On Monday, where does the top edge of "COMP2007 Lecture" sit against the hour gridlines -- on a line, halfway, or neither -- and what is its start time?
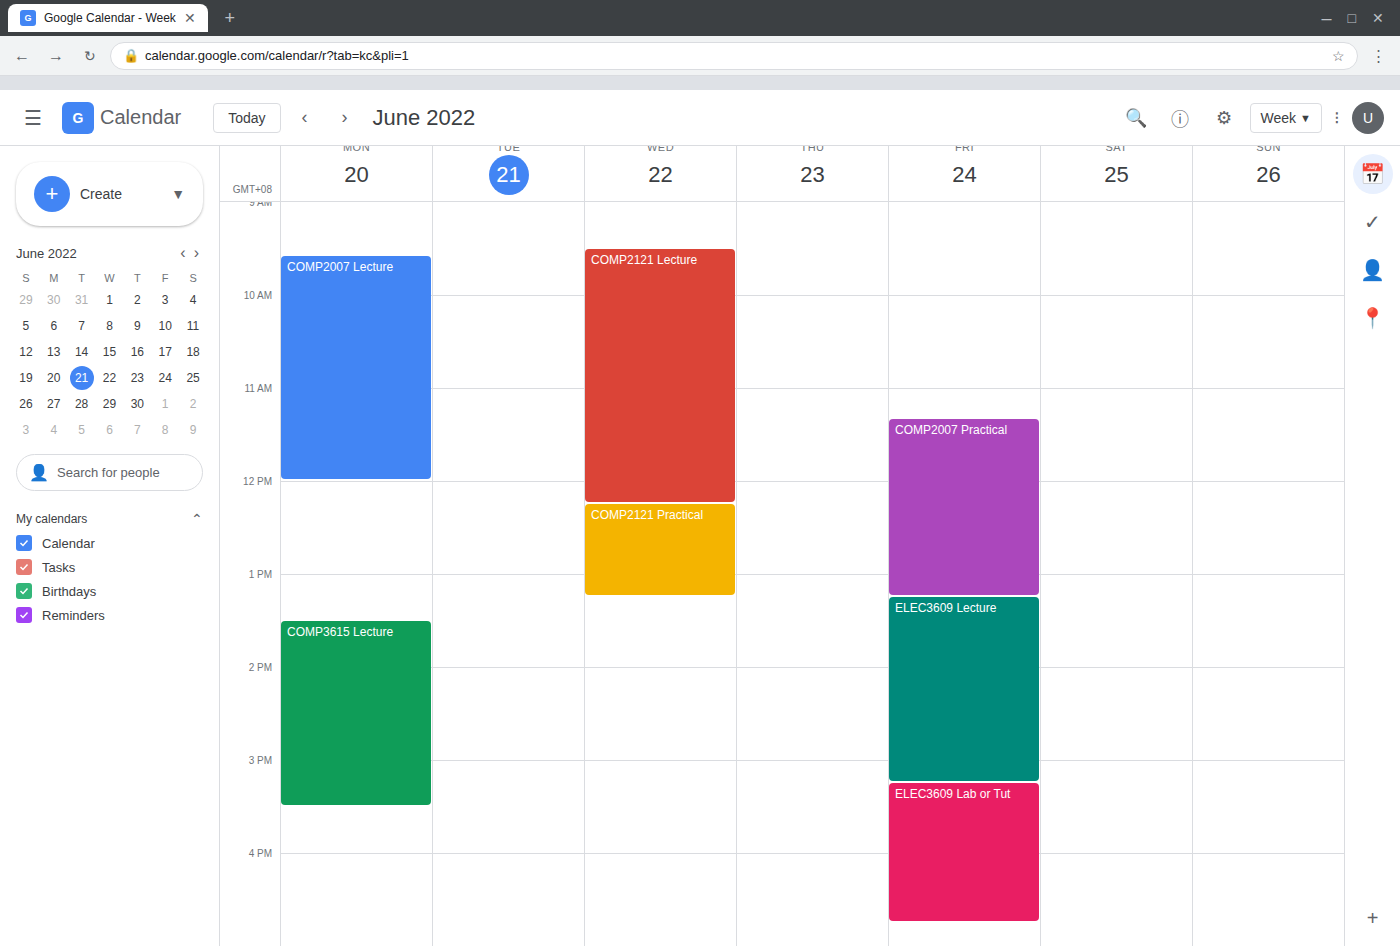
9:35 AM -- neither: 35 minutes below the 9 AM line and 25 minutes above the 10 AM line.